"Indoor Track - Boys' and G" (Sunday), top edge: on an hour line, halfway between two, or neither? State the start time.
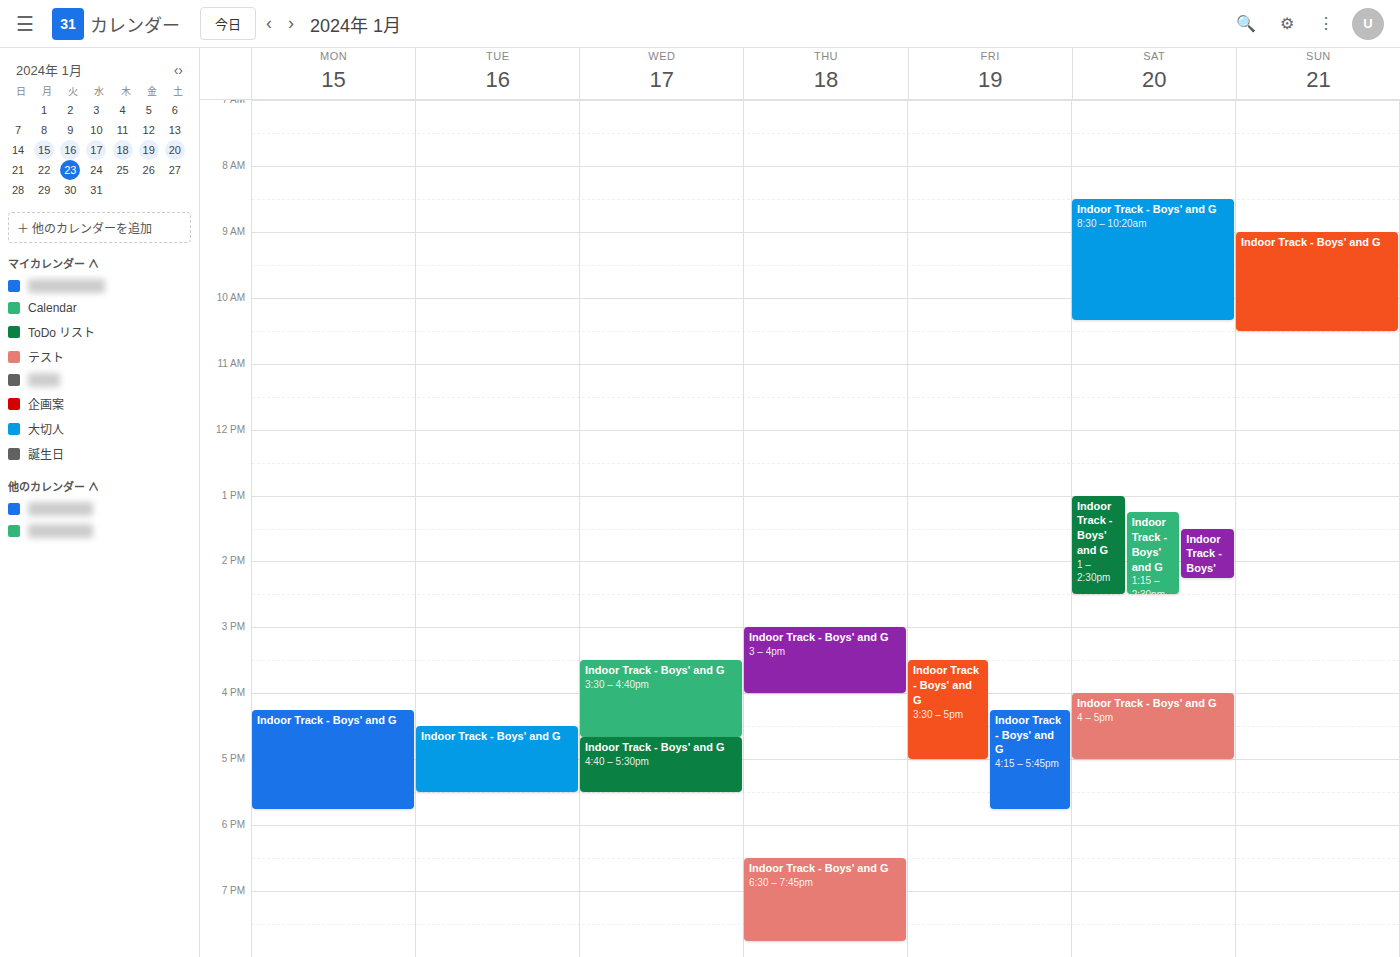
09:00 -- exactly on the 09:00 line.